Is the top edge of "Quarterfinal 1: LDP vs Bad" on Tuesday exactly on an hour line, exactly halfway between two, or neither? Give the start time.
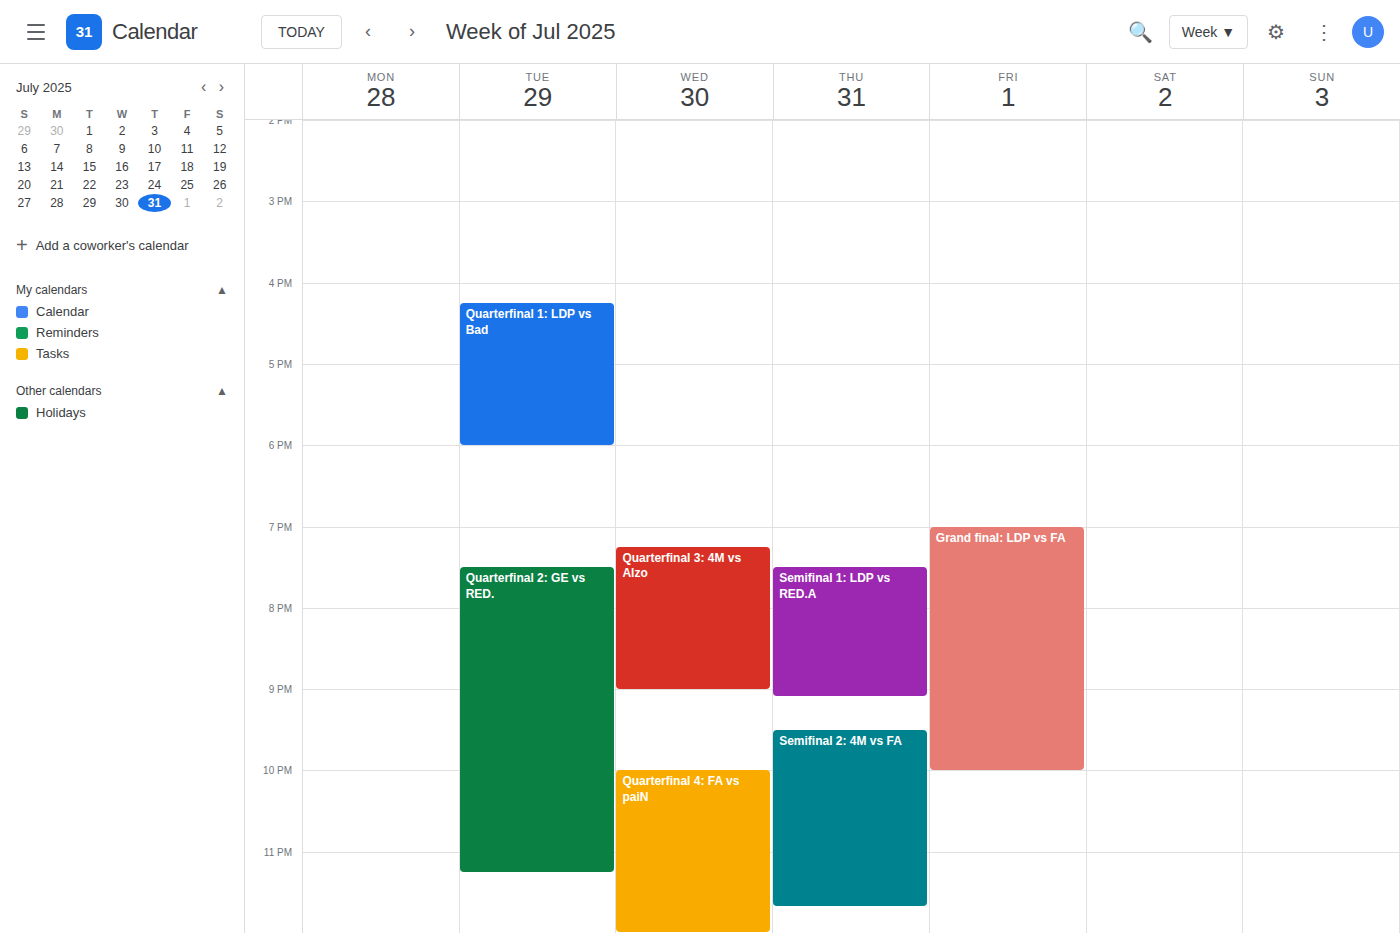
4:15 PM -- neither: a quarter of the way from the 4 PM line to the 5 PM line.